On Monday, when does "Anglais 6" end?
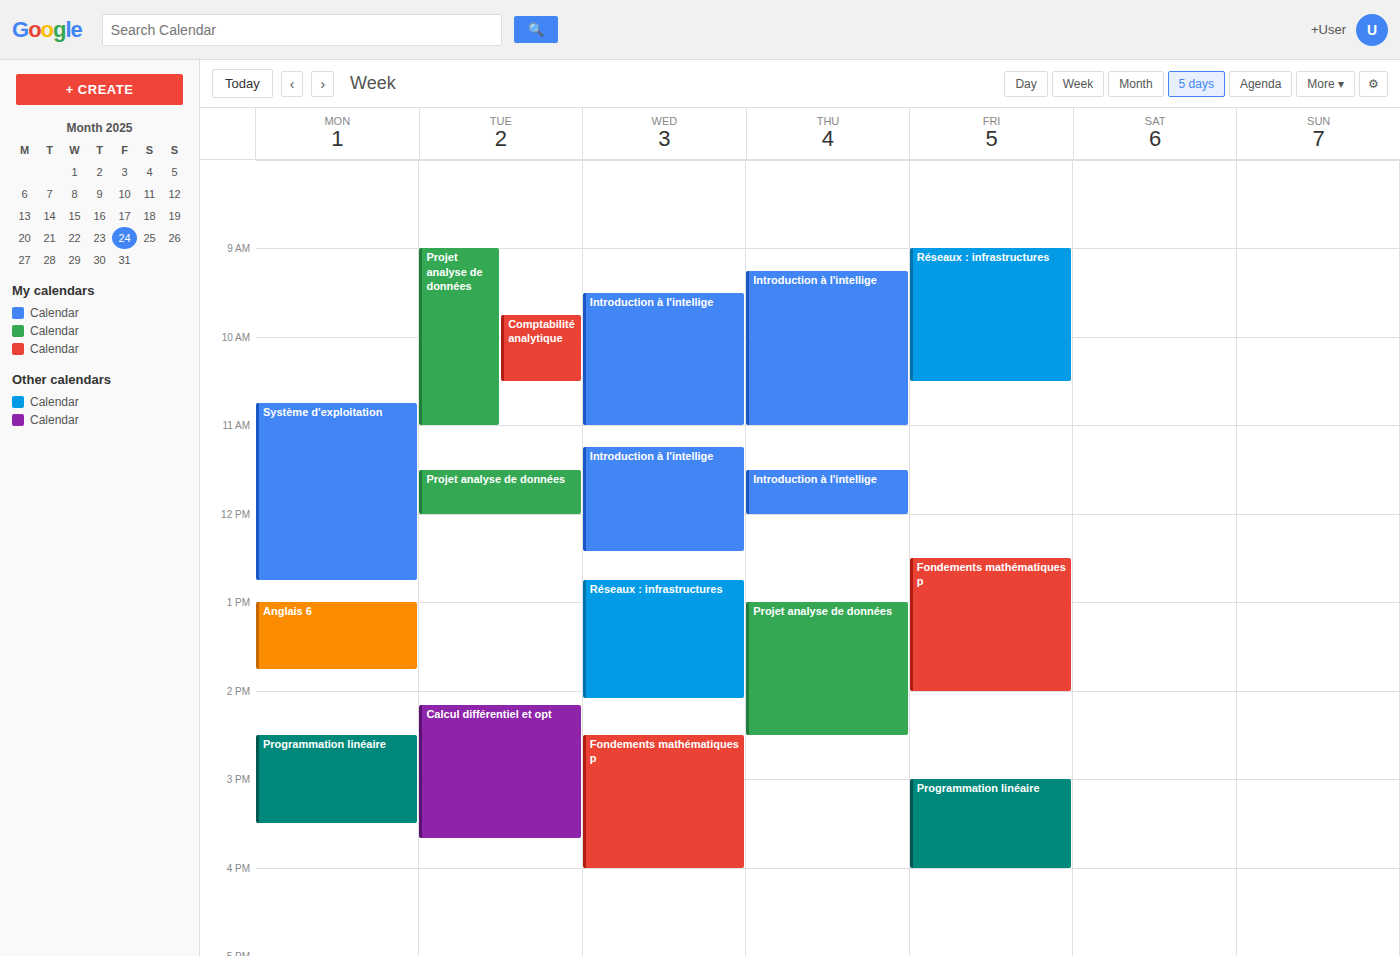
1:45 PM